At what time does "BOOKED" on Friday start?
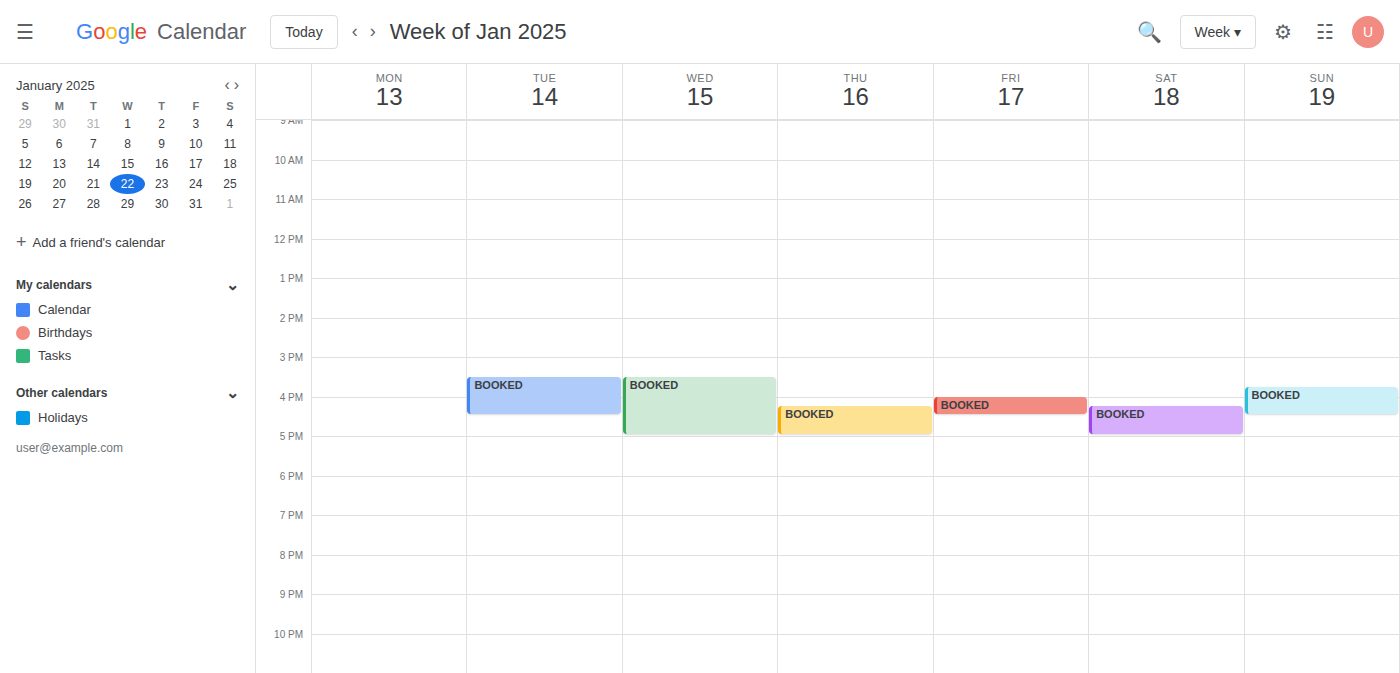
4:00 PM